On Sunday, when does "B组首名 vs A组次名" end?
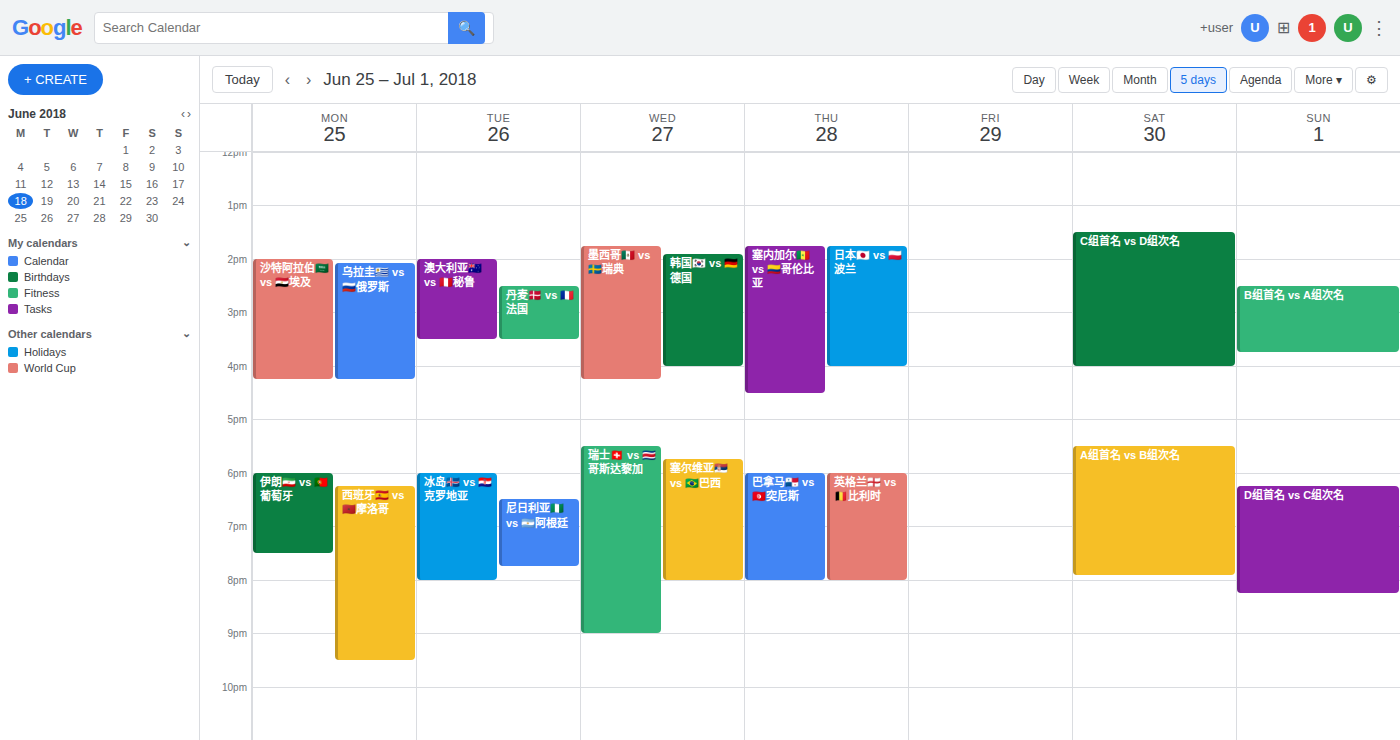
15:45